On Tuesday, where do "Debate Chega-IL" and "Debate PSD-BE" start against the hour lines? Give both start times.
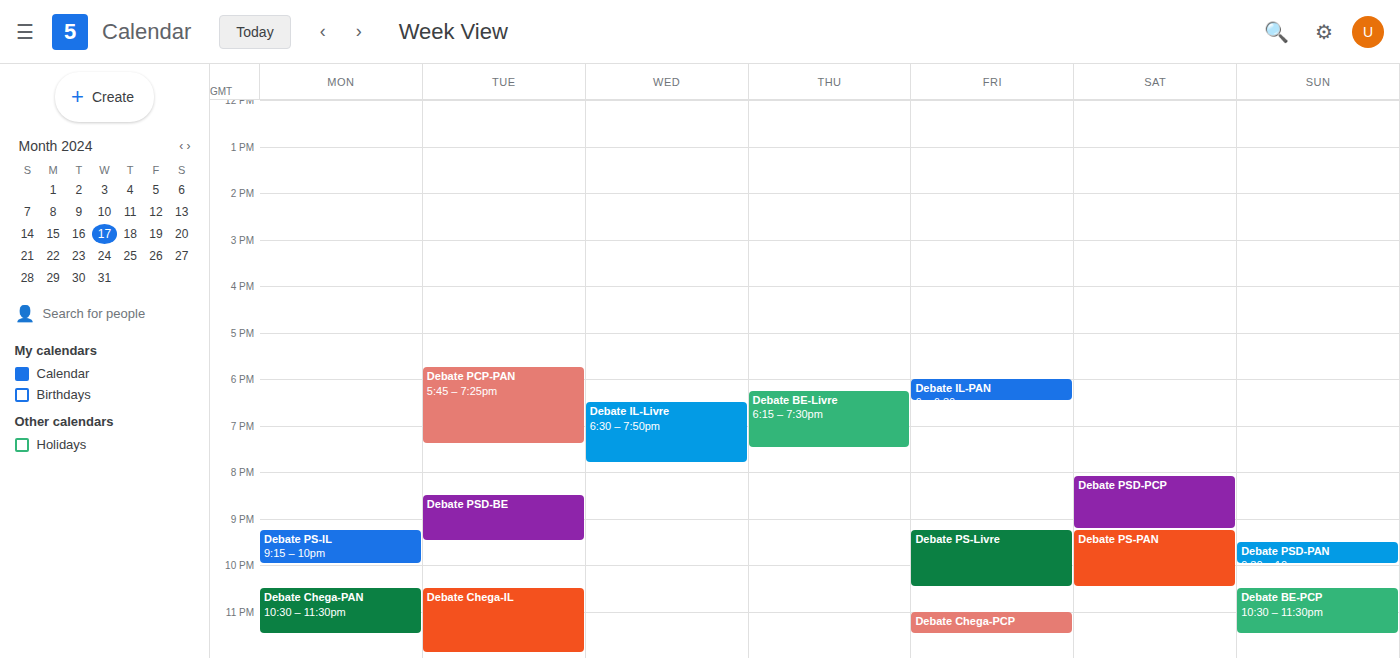
"Debate Chega-IL": 10:30 PM, halfway between the 10 PM and 11 PM lines. "Debate PSD-BE": 8:30 PM, halfway between the 8 PM and 9 PM lines.